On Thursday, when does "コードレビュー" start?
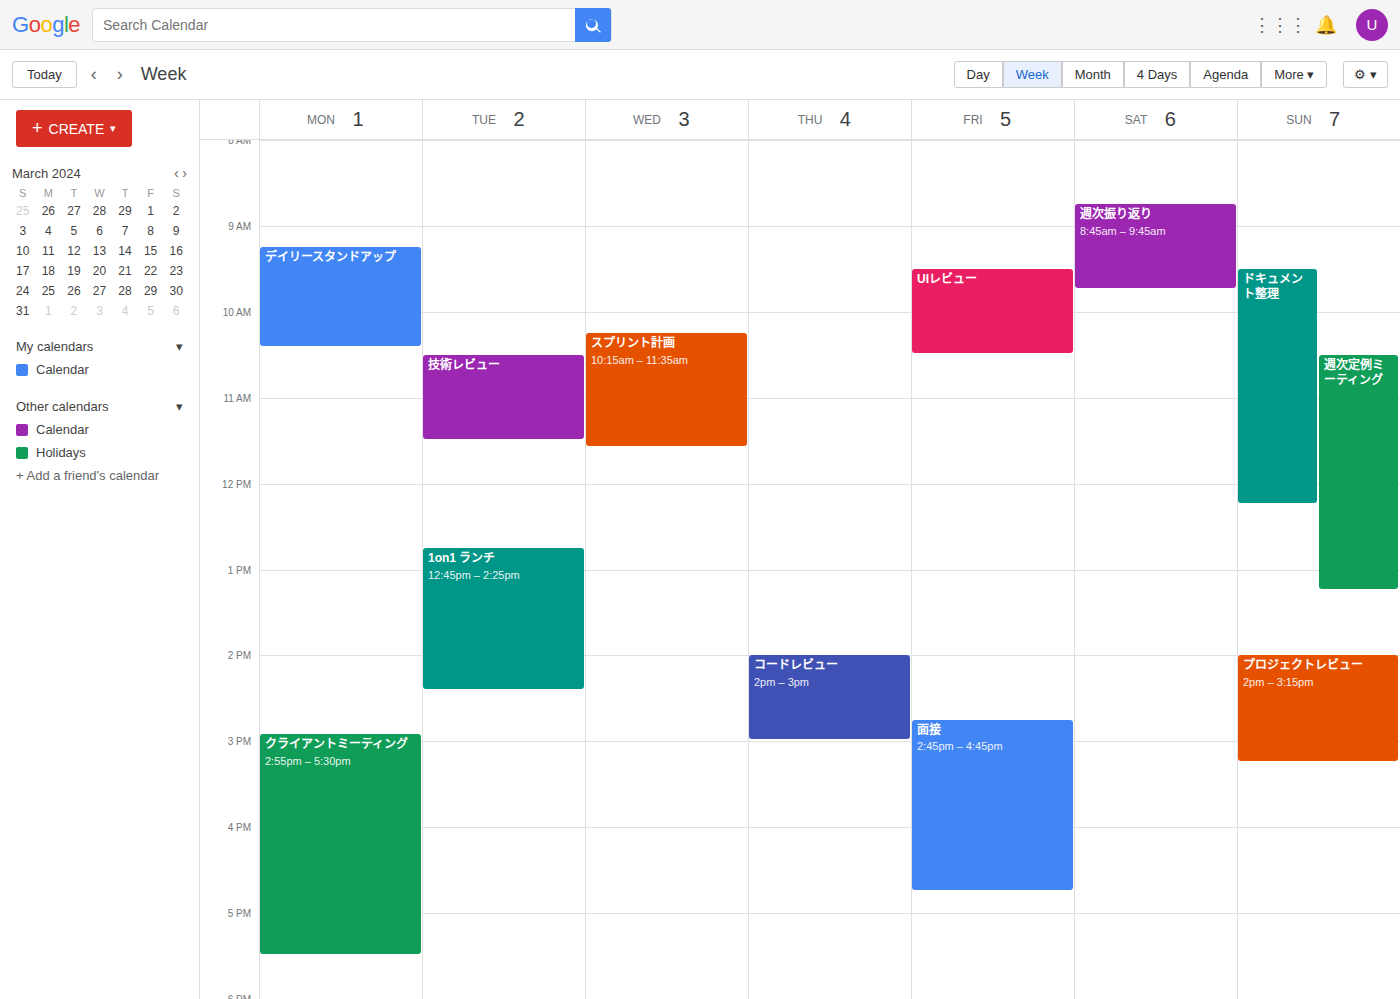
2:00 PM